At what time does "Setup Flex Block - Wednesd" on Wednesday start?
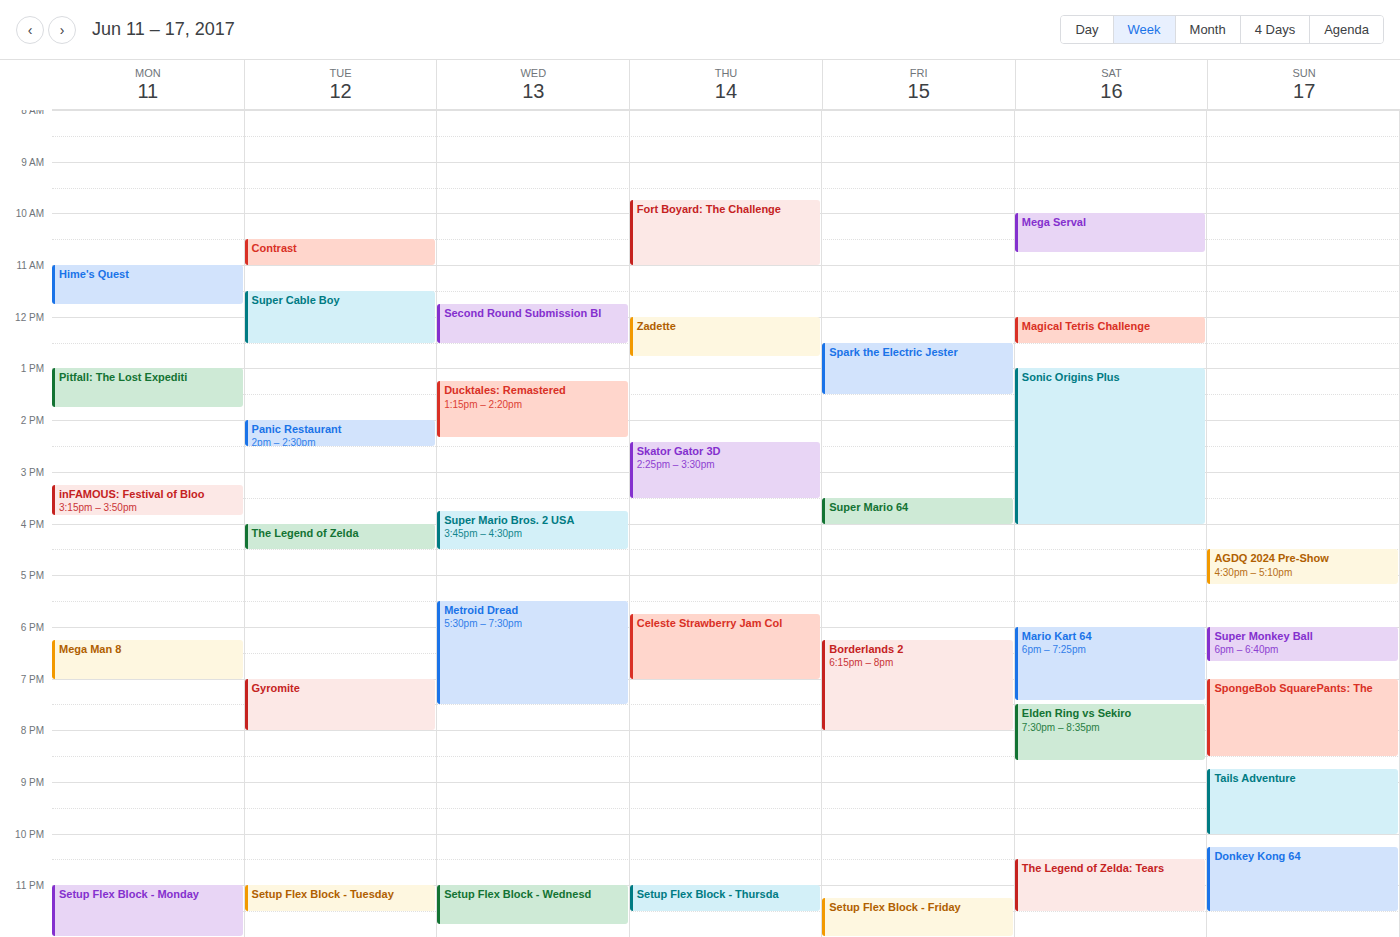
11:00 PM